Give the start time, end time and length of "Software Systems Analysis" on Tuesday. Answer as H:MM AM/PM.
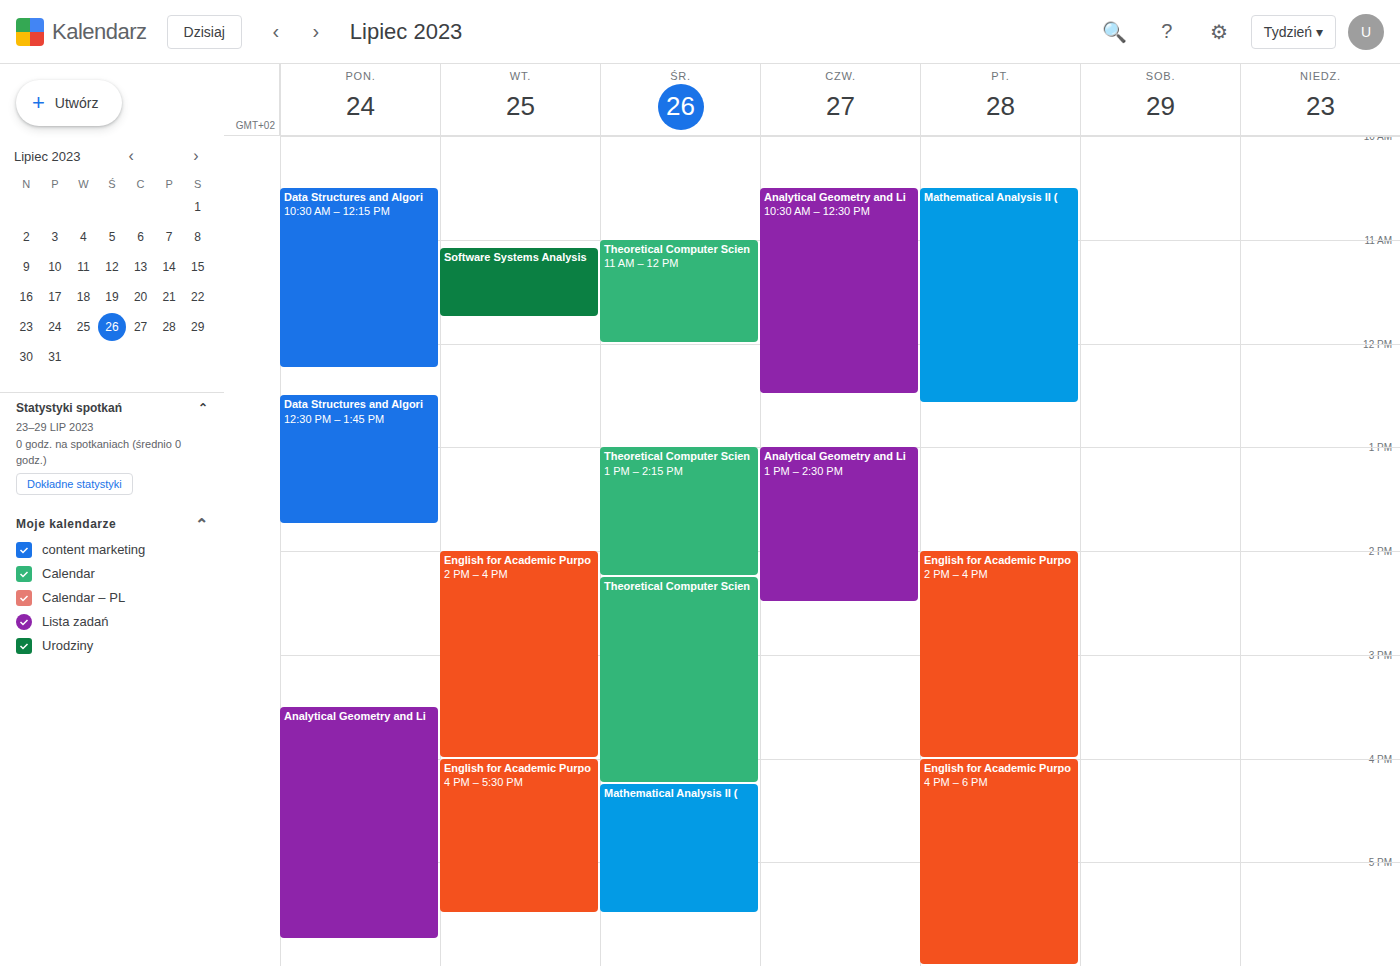
11:05 AM to 11:45 AM, 40 minutes